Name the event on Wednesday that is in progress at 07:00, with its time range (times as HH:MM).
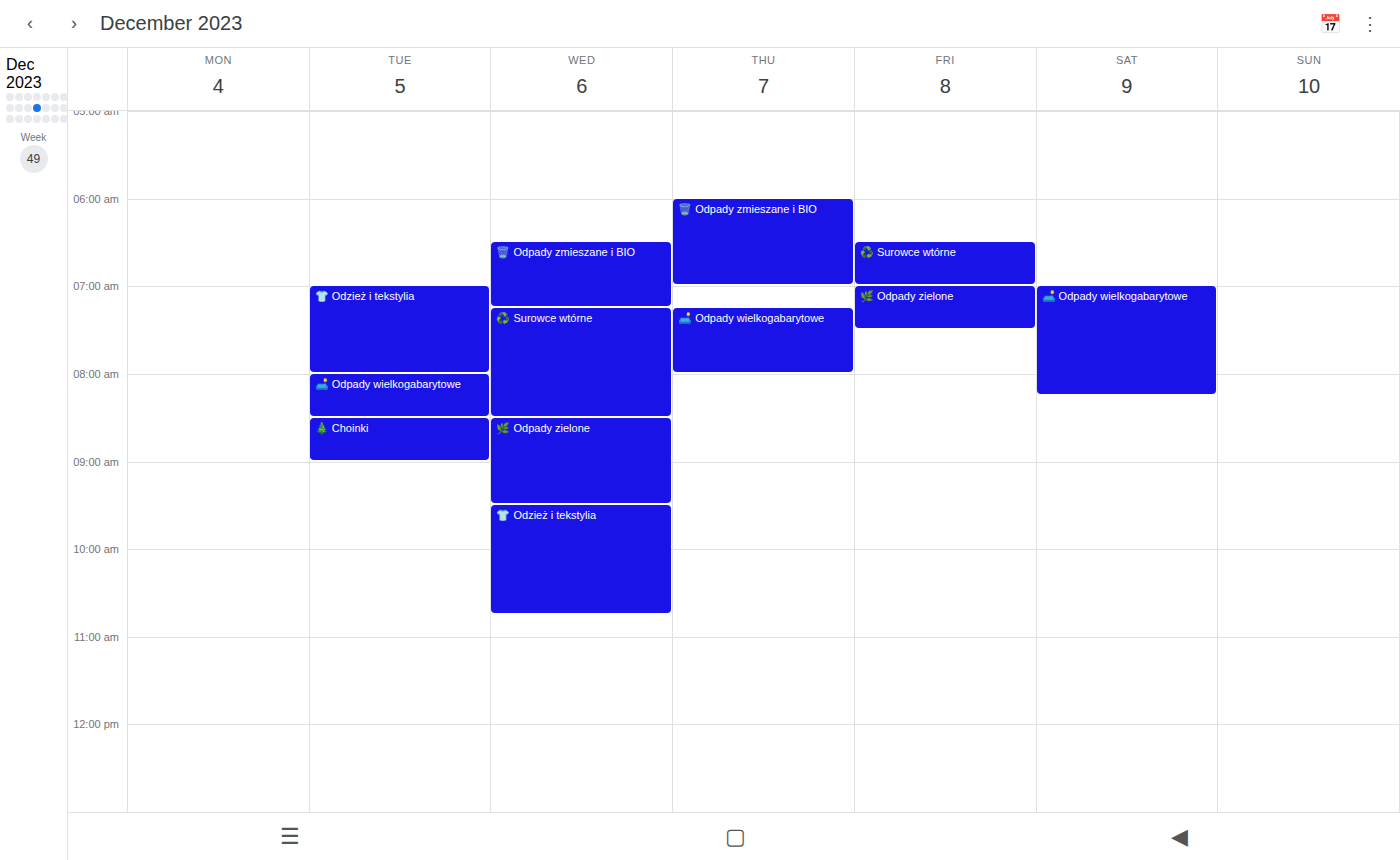
"🗑️ Odpady zmieszane i BIO", 06:30 to 07:15